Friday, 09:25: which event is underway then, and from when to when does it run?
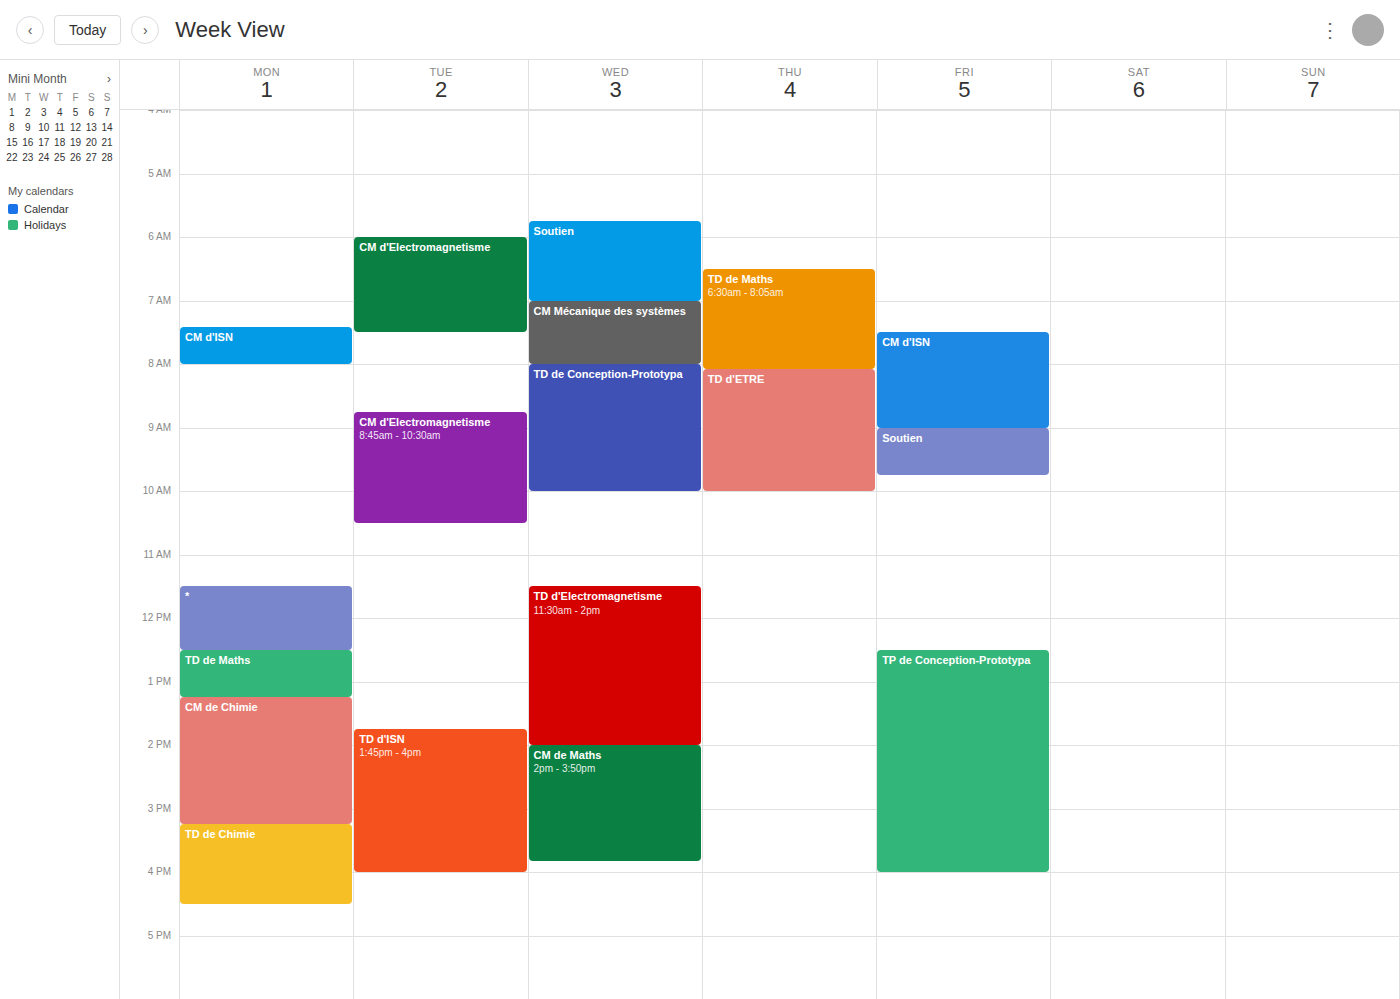
"Soutien", 09:00 to 09:45